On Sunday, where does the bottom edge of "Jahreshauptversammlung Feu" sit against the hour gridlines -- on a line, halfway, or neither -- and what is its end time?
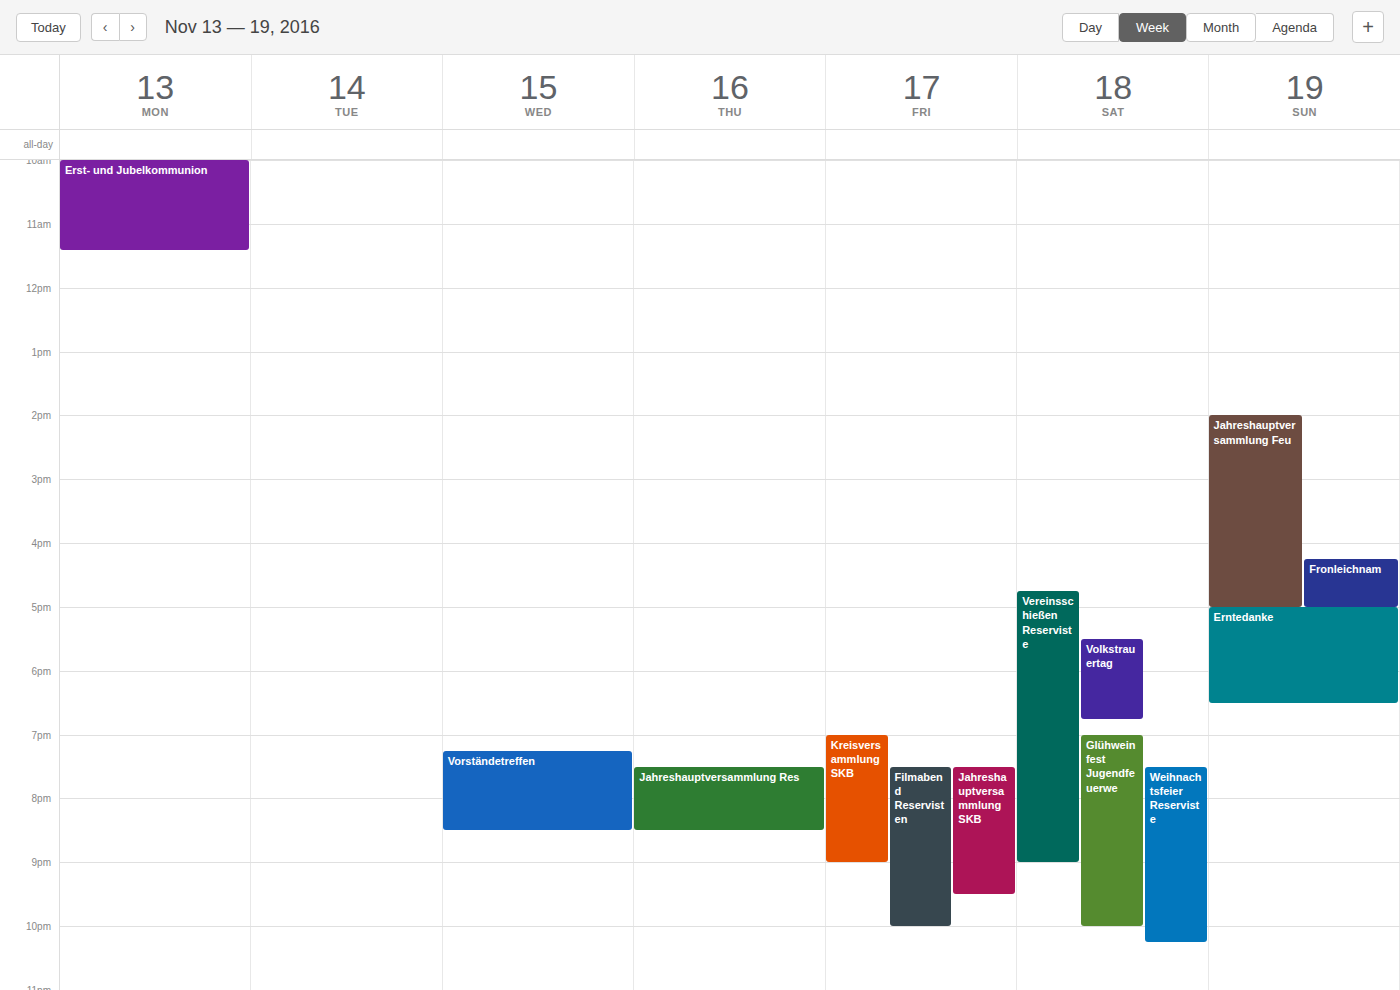
5:00 PM -- exactly on the 5 PM line.